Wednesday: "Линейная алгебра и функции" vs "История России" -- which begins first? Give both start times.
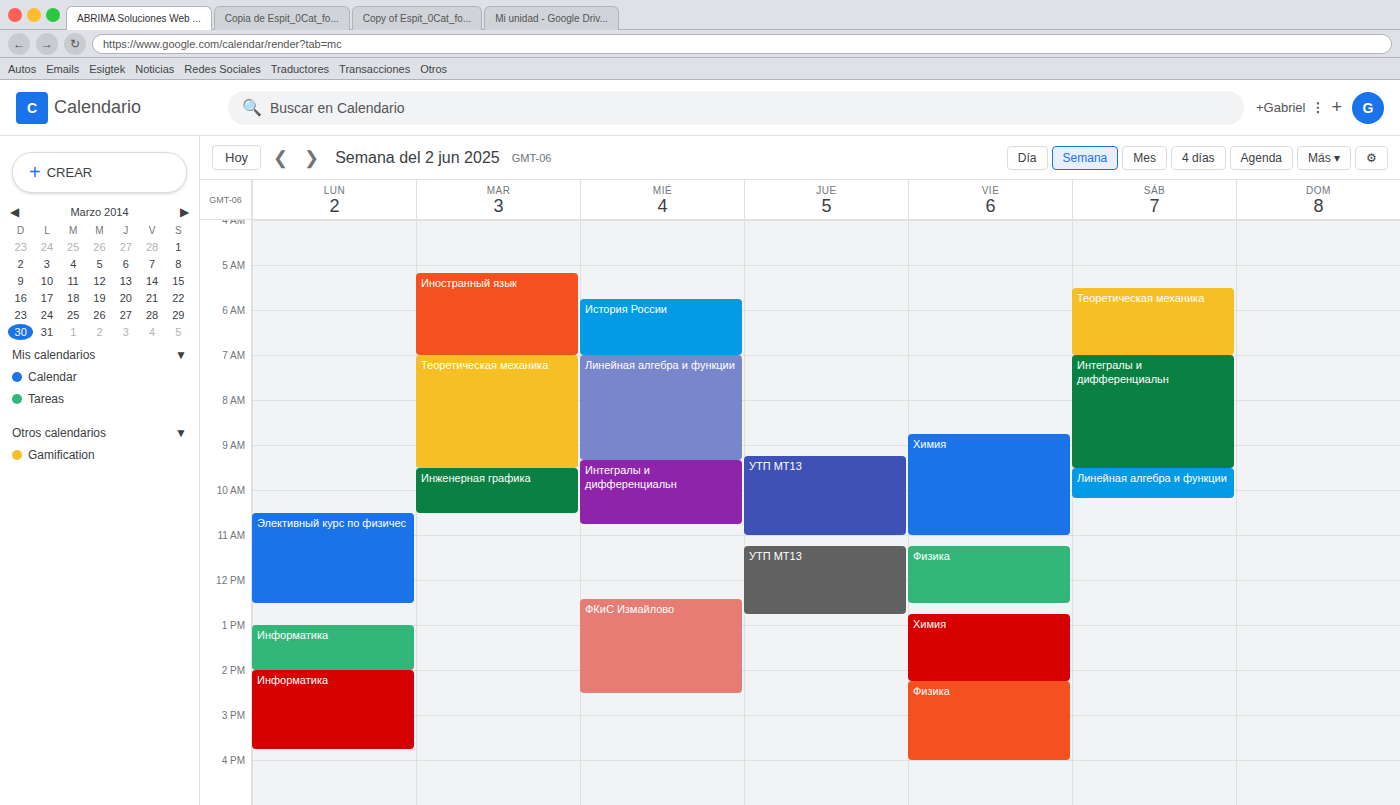
"История России" 5:45 AM; "Линейная алгебра и функции" 7:00 AM.